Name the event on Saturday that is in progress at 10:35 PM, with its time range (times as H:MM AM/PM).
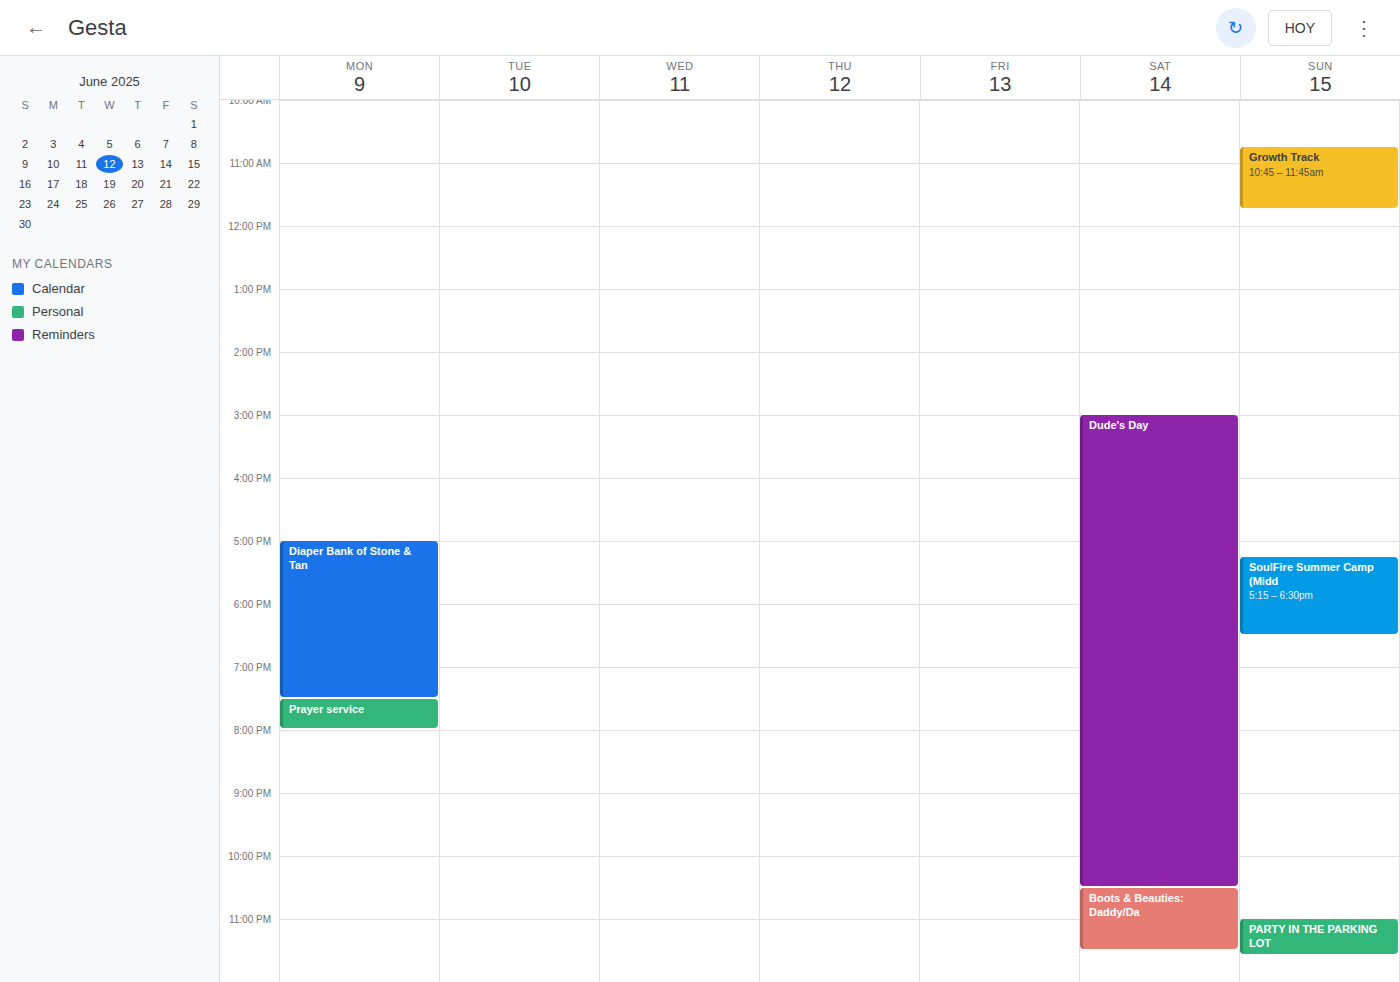
"Boots & Beauties: Daddy/Da", 10:30 PM to 11:30 PM